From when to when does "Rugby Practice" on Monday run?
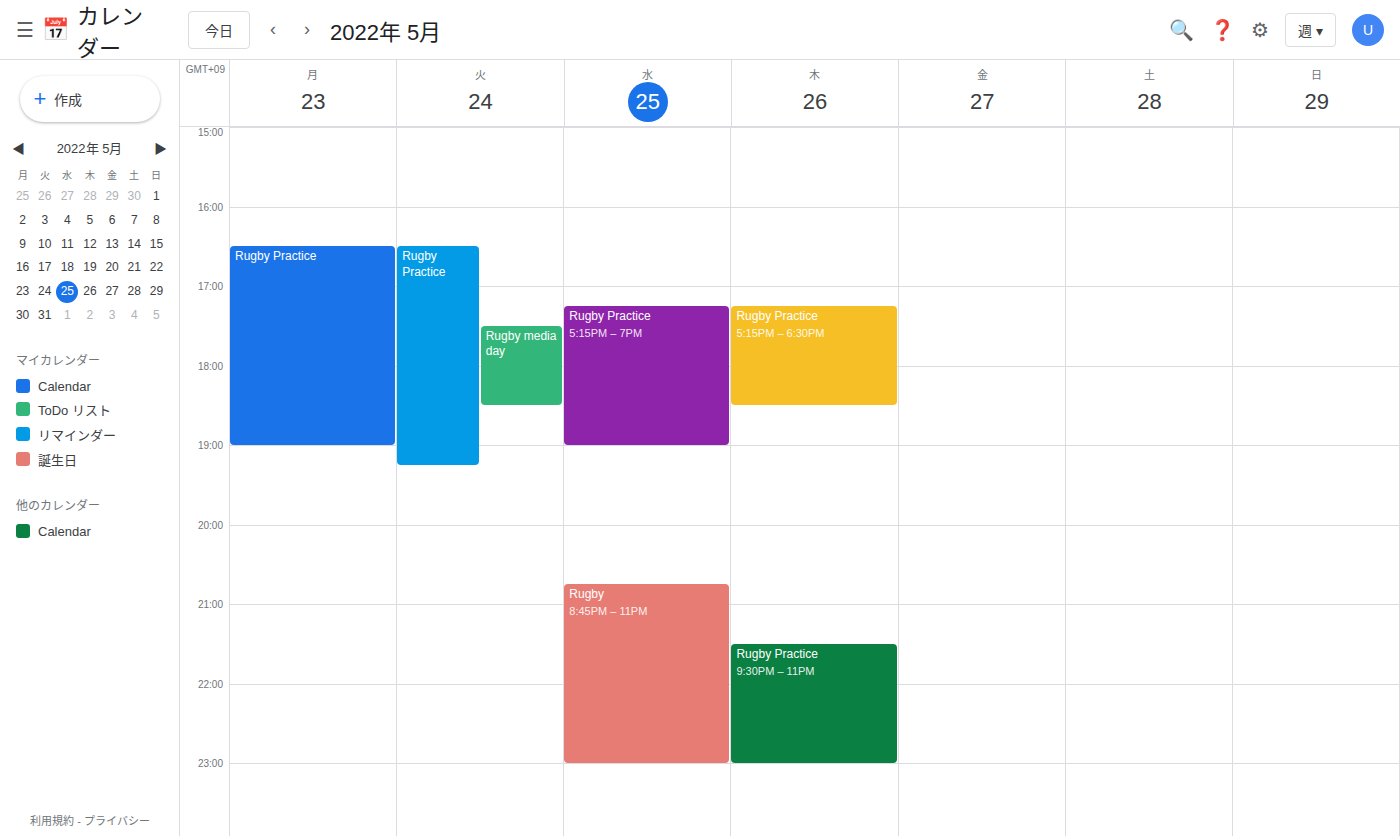
4:30 PM to 7:00 PM